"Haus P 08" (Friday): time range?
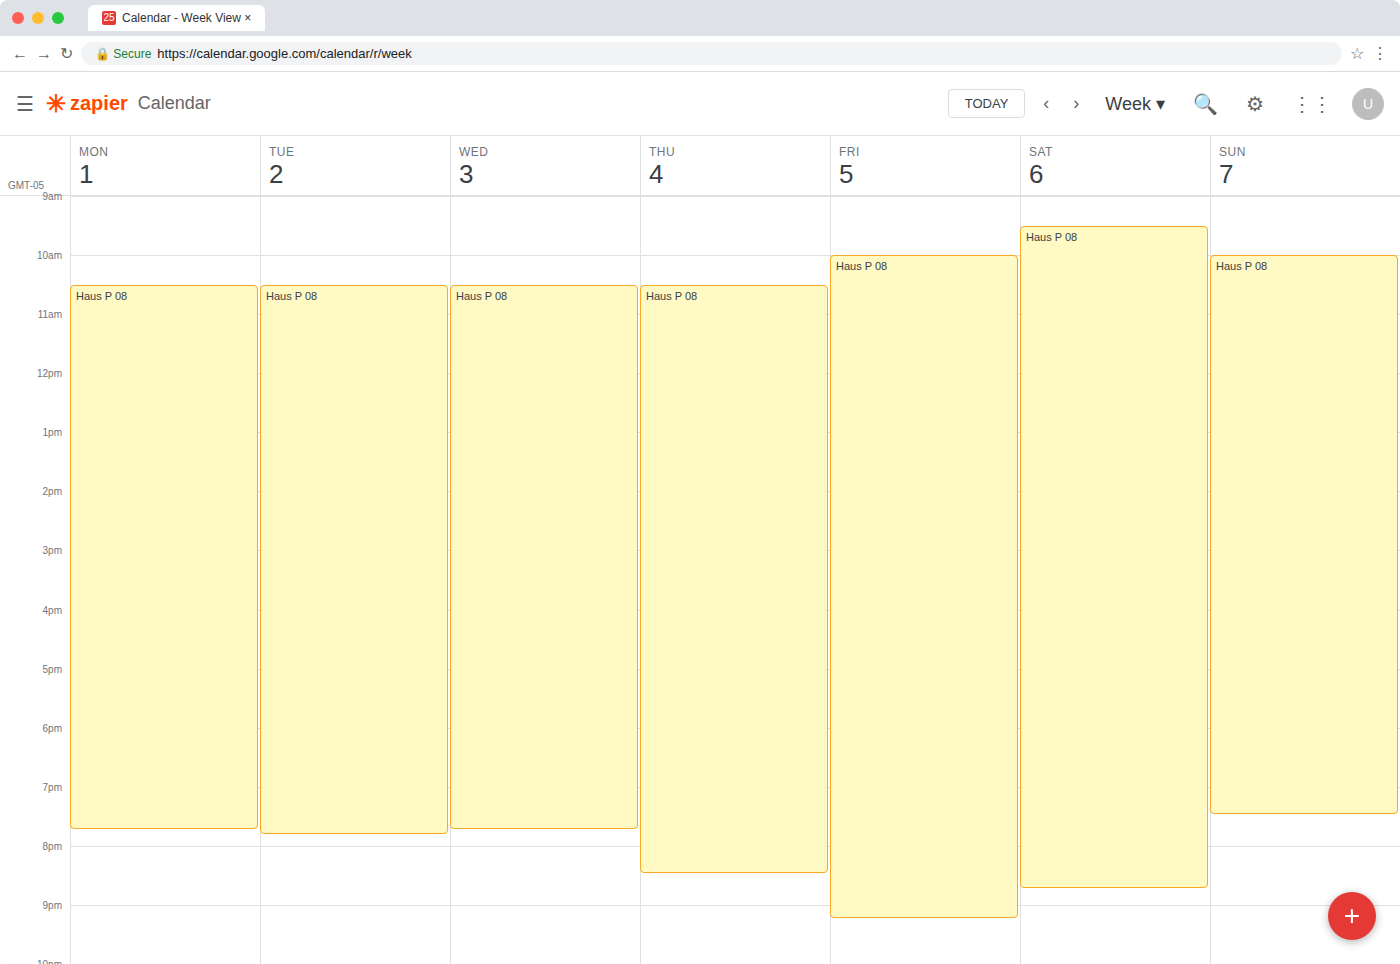
10:00 to 21:15